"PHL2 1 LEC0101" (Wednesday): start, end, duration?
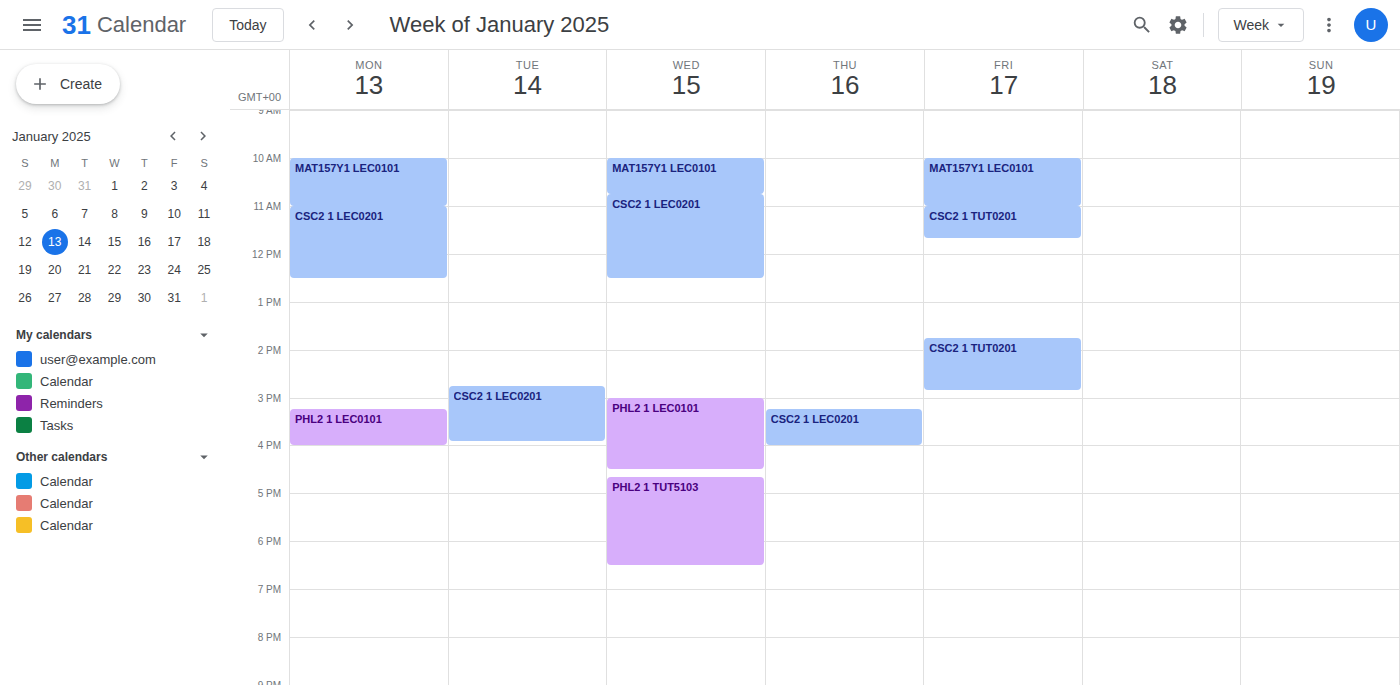
15:00 to 16:30, 1 hour 30 minutes